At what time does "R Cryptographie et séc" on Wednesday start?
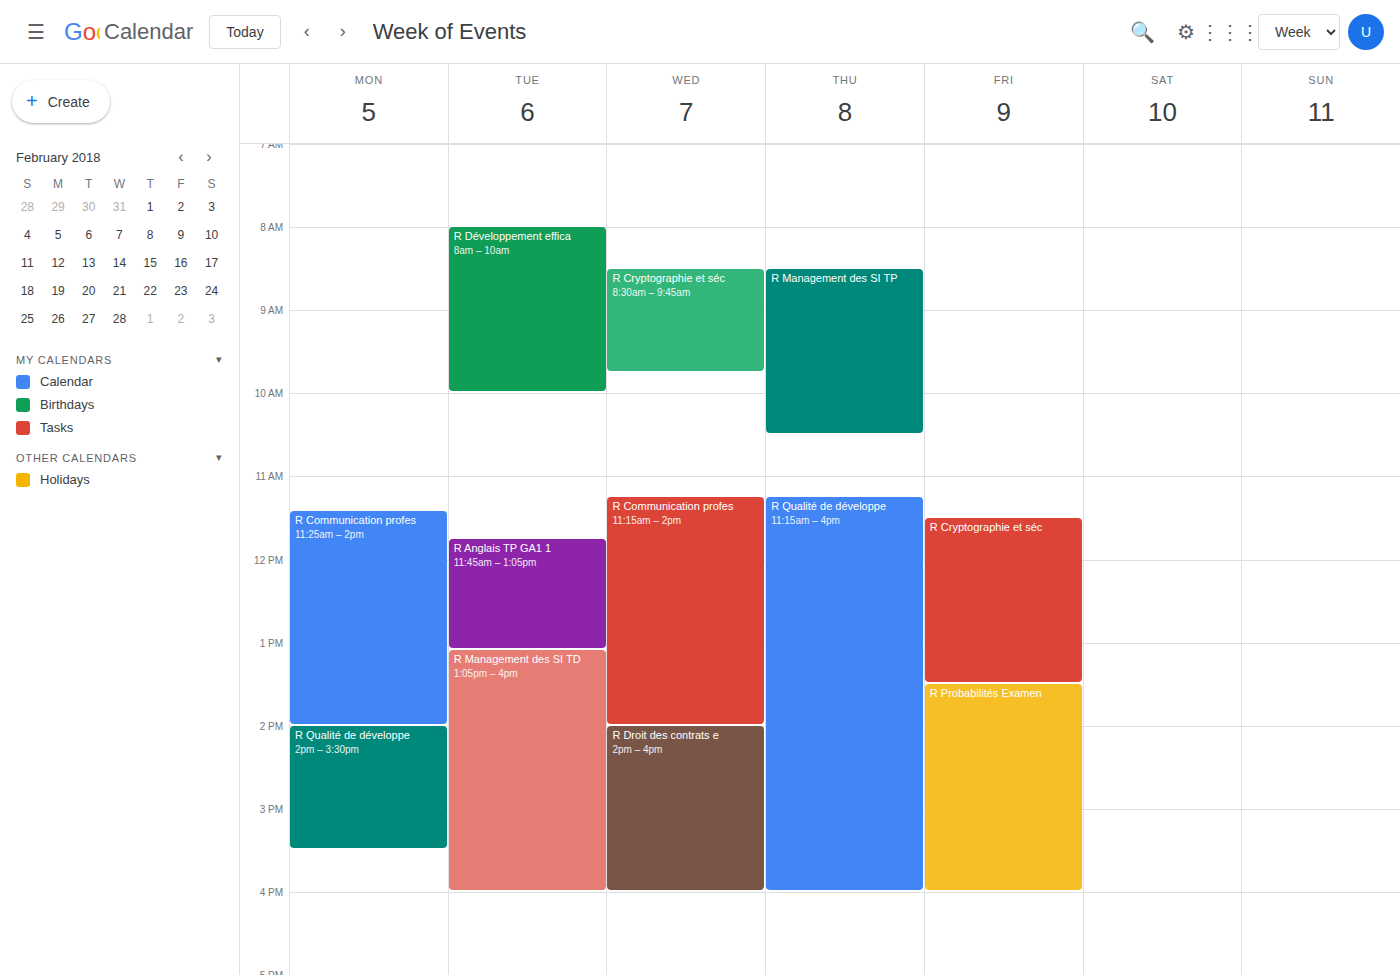
8:30 AM